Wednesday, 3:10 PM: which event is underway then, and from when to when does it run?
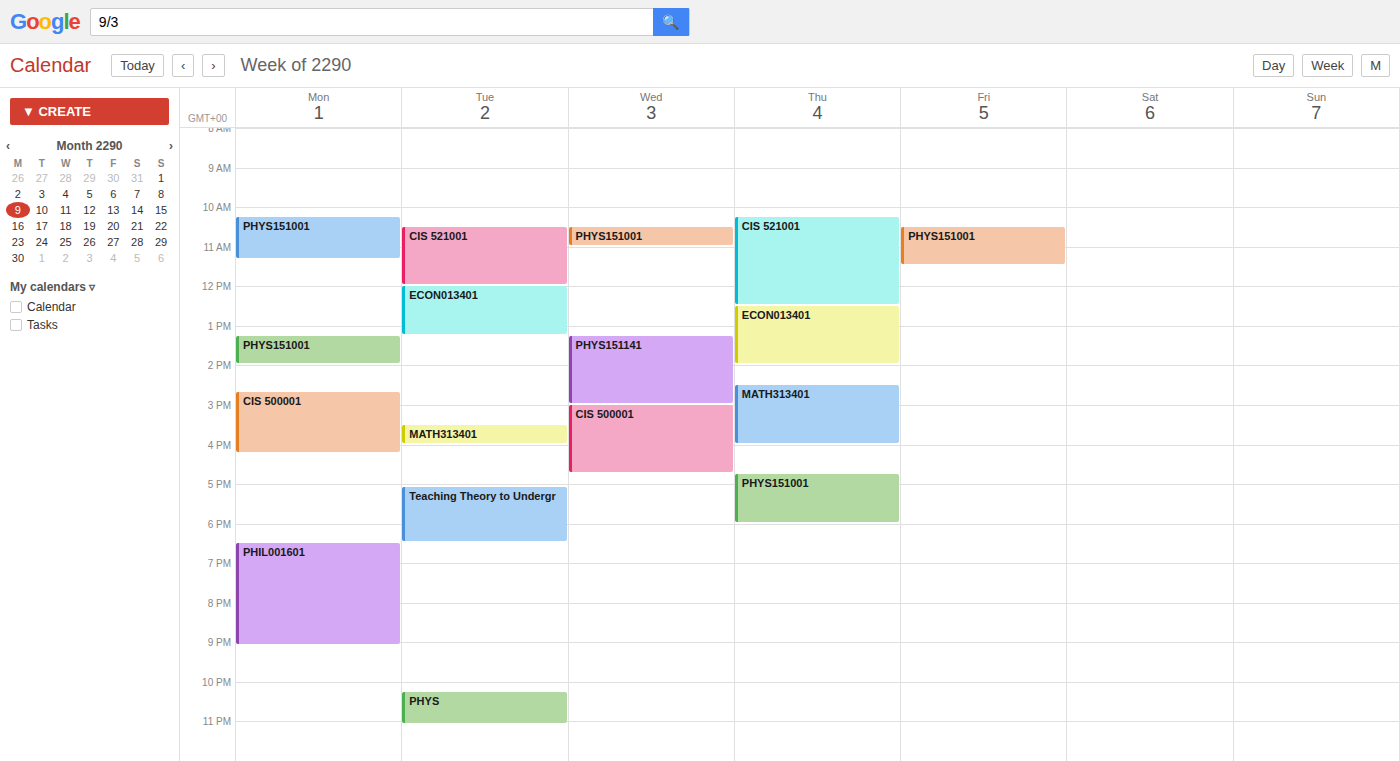
"CIS 500001", 3:00 PM to 4:45 PM